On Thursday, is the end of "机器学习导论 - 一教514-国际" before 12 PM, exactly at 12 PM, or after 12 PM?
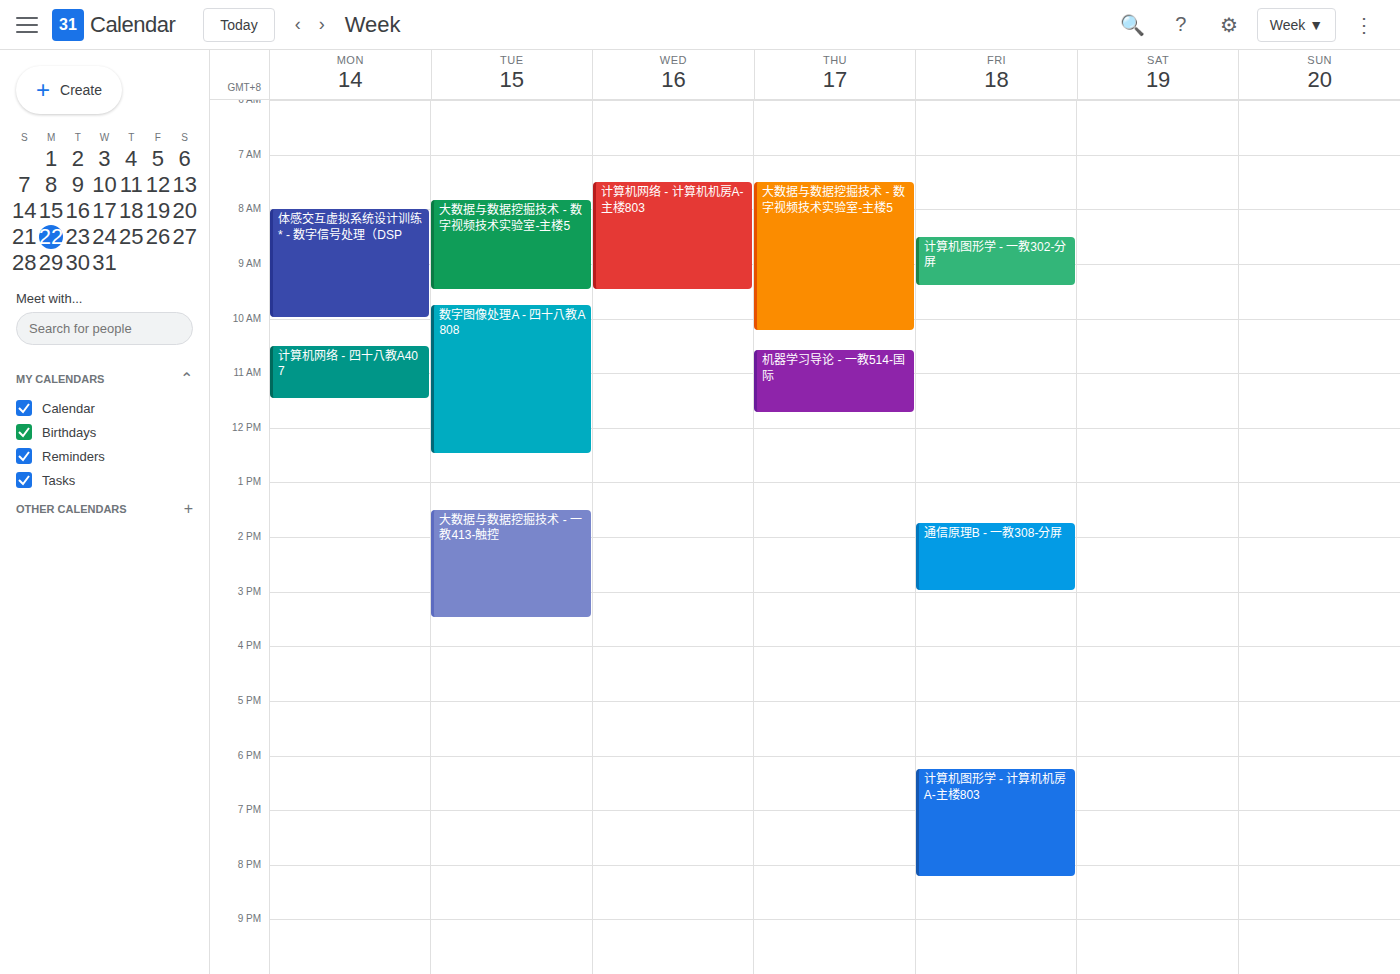
11:45 AM -- before 12 PM, 15 minutes above the 12 PM line.